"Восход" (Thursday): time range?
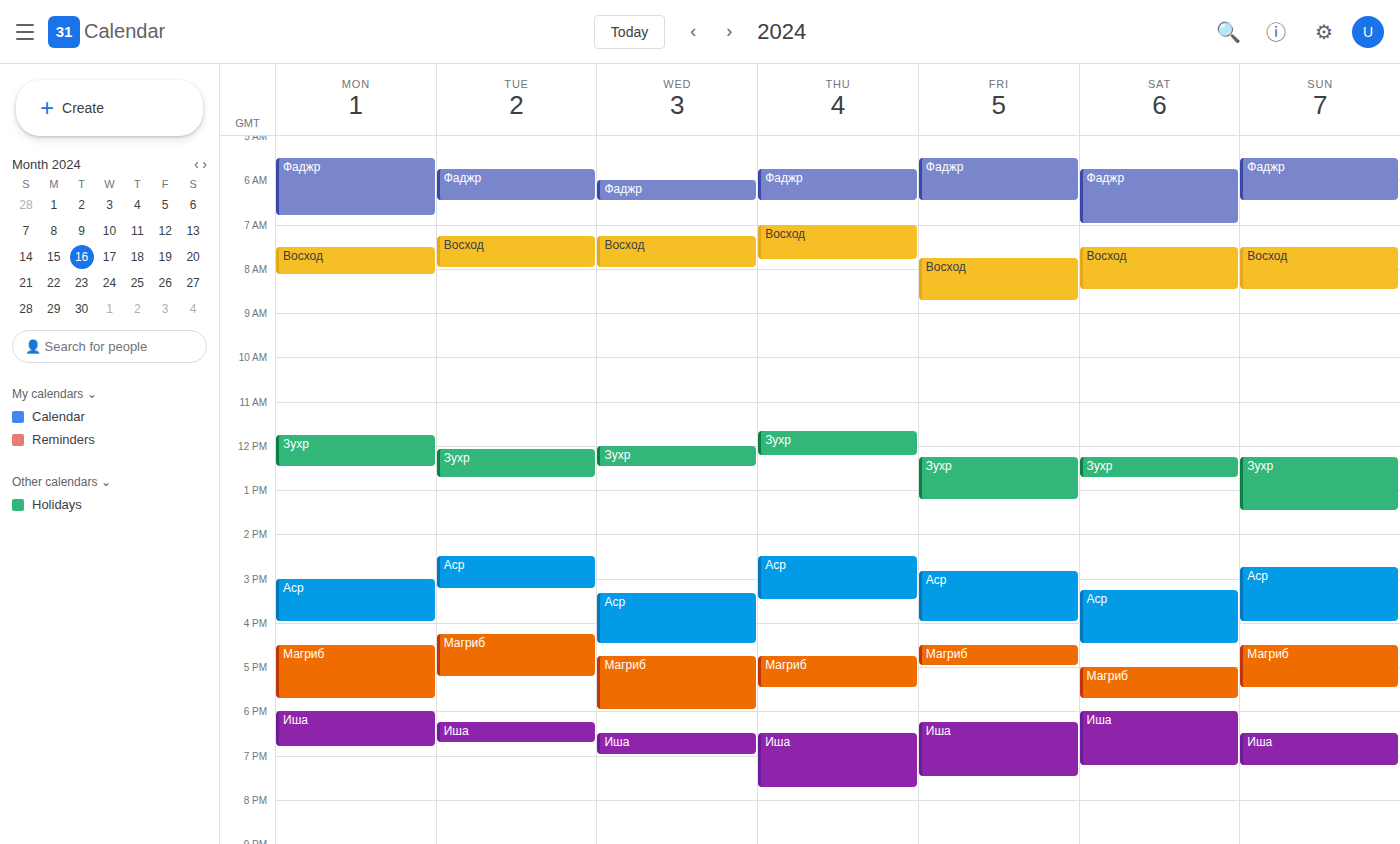
7:00 AM to 7:50 AM